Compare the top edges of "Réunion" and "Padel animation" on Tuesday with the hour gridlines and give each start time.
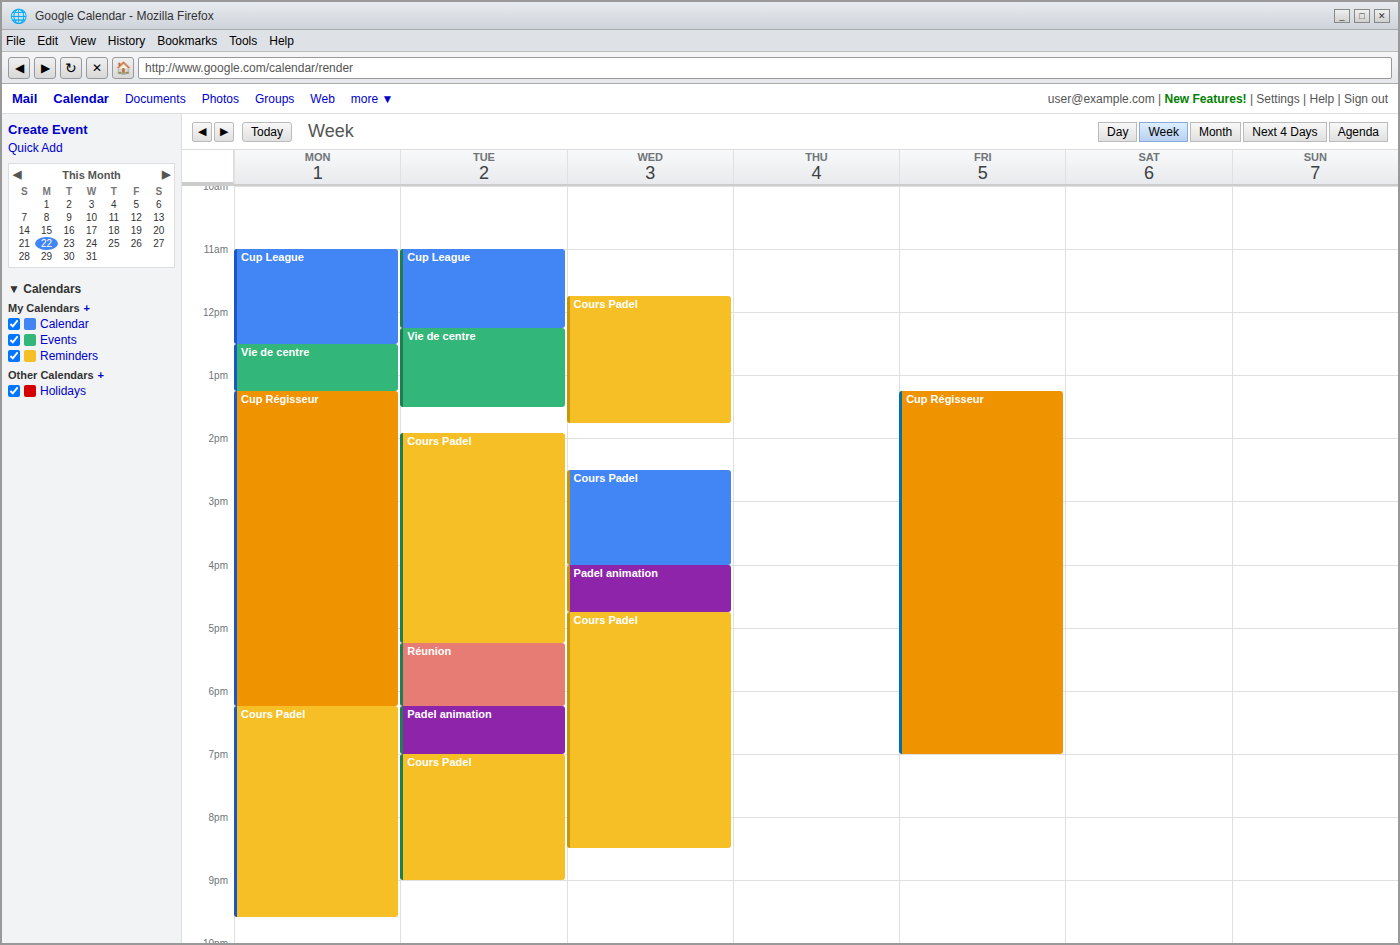
"Réunion": 5:15 PM, neither: a quarter of the way from the 5 PM line to the 6 PM line. "Padel animation": 6:15 PM, neither: a quarter of the way from the 6 PM line to the 7 PM line.